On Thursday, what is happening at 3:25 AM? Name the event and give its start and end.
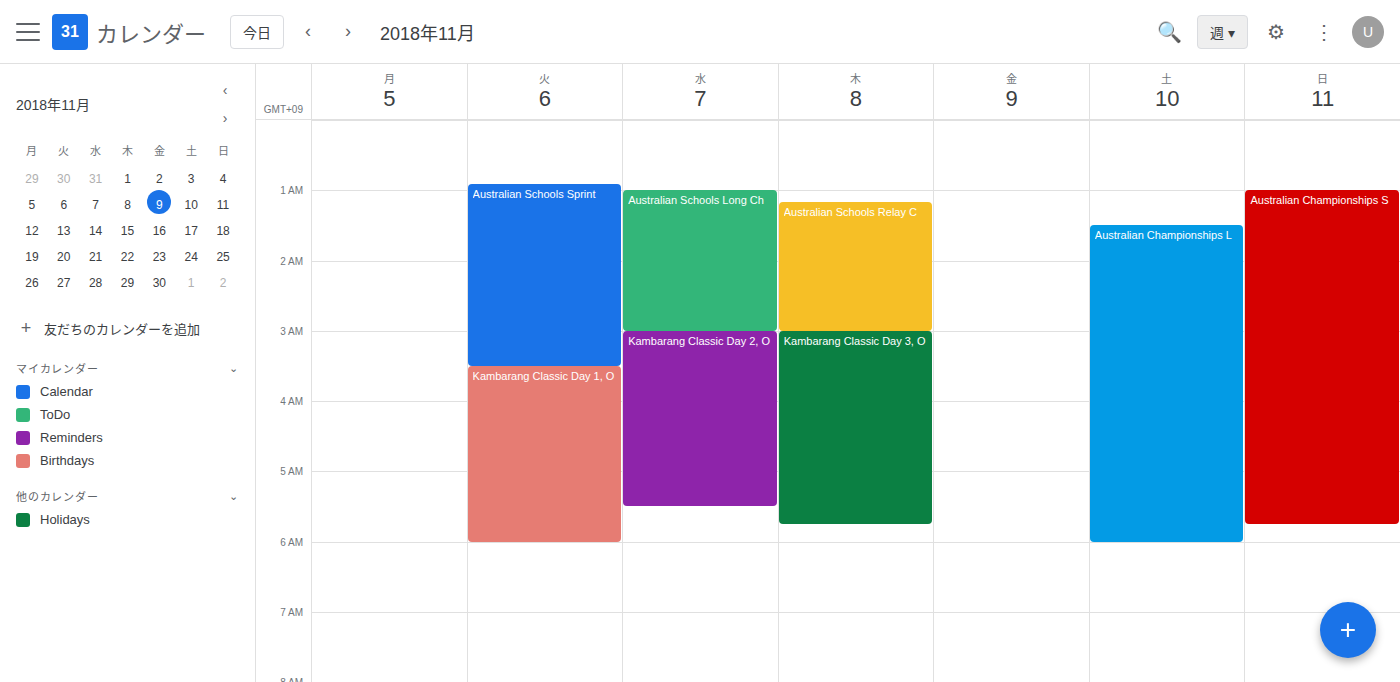
"Kambarang Classic Day 3, O", 3:00 AM to 5:45 AM